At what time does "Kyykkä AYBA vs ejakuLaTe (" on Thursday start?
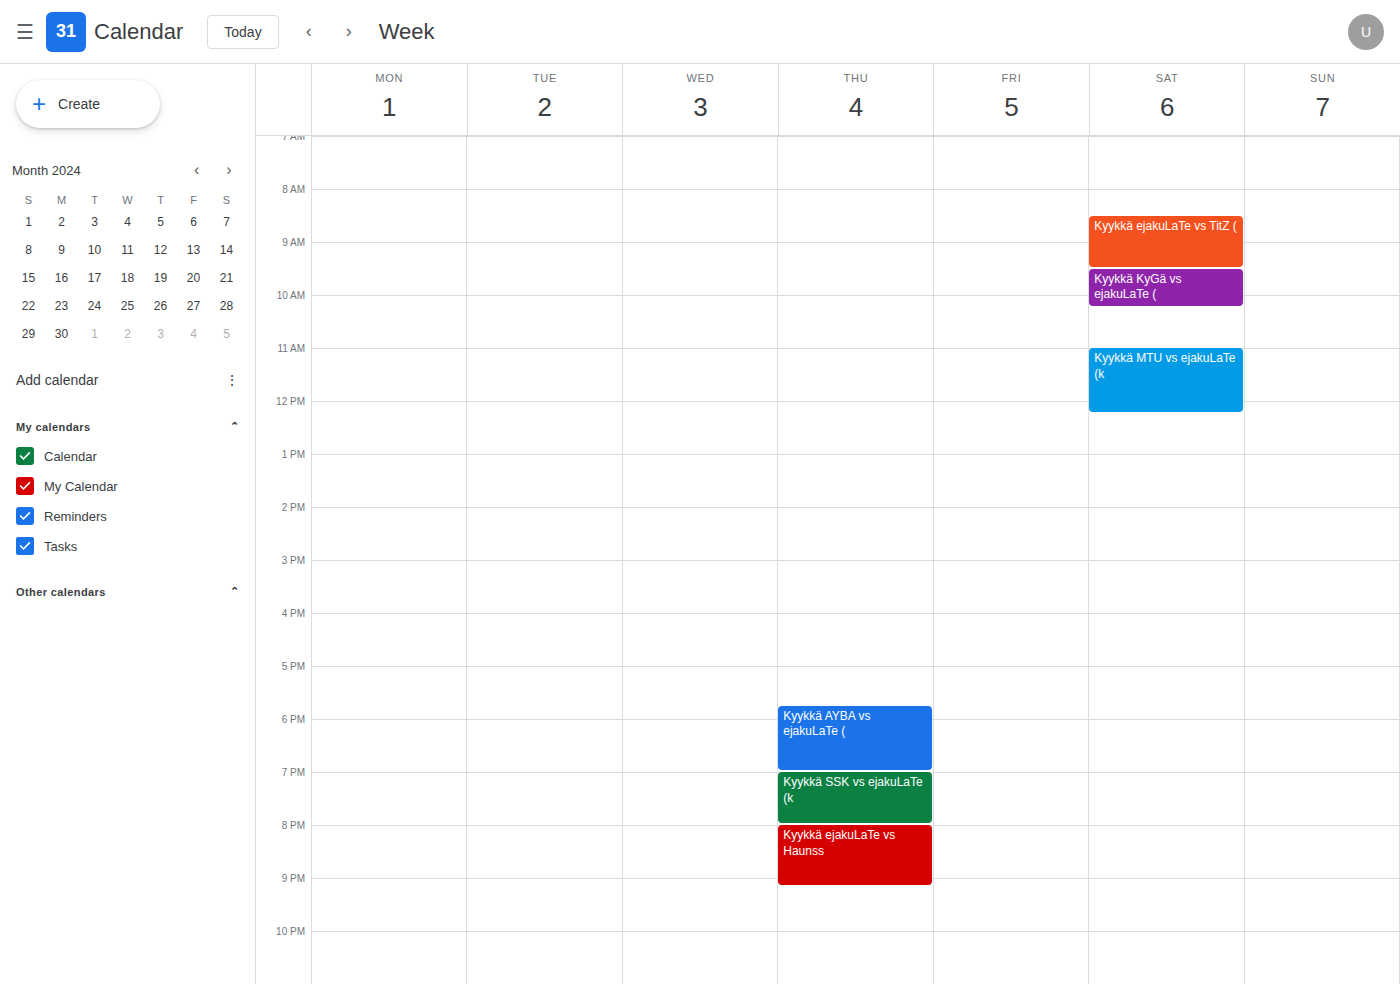
5:45 PM